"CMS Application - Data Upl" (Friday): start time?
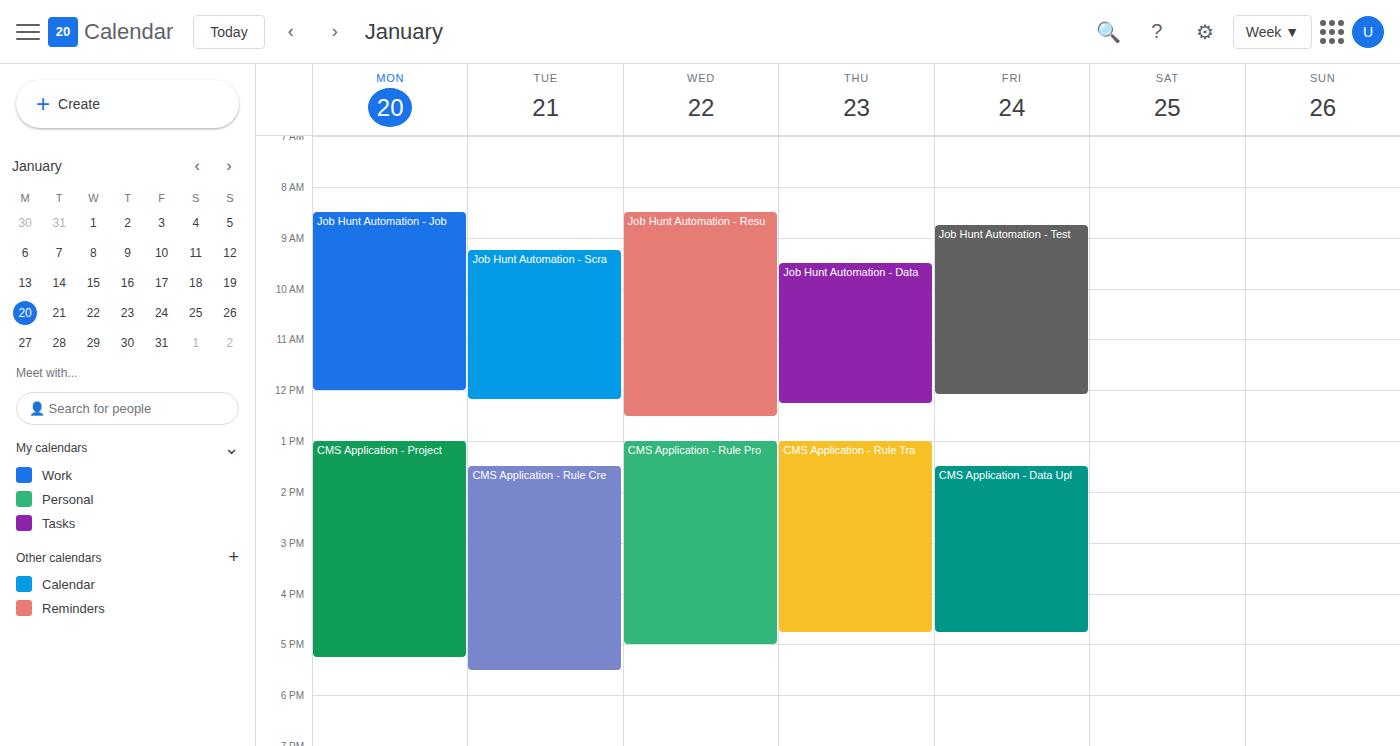
1:30 PM